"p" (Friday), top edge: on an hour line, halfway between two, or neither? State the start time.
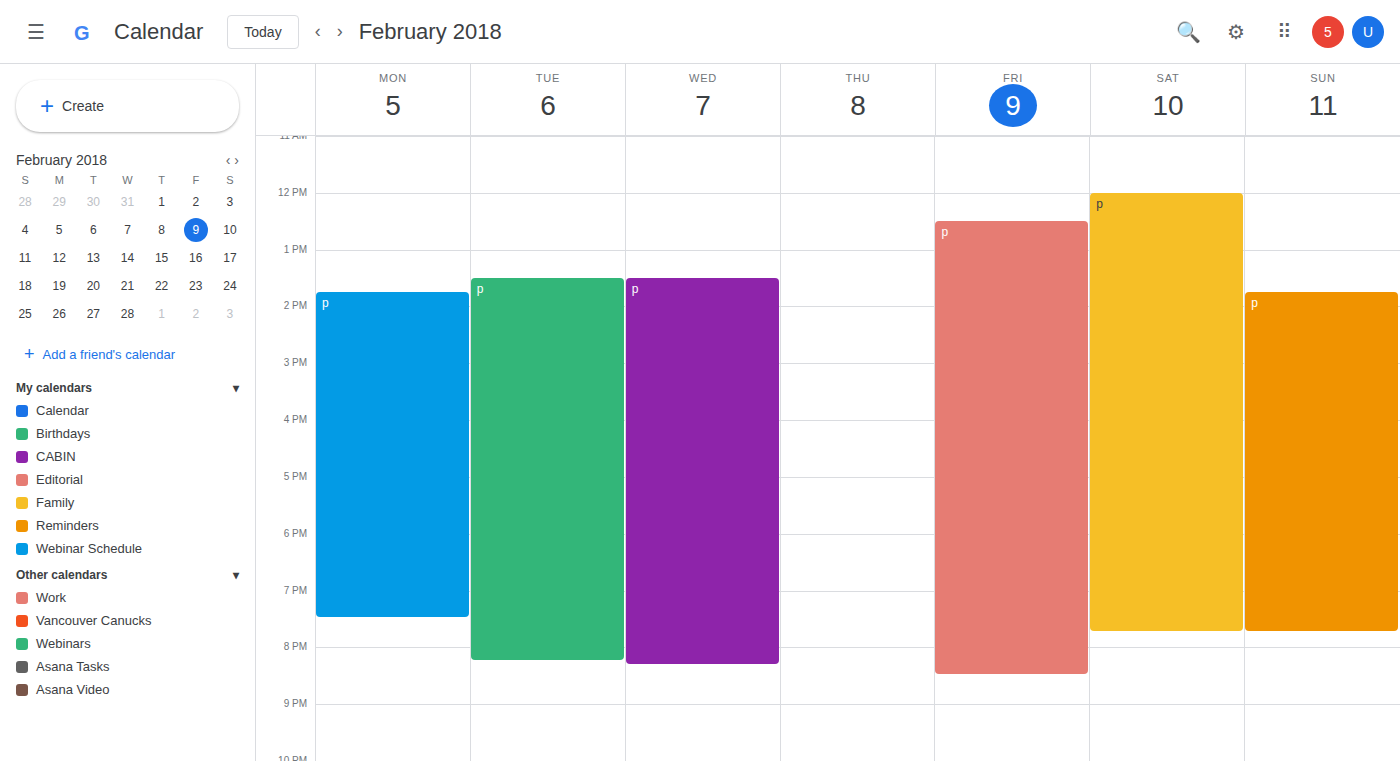
12:30 PM -- halfway between the 12 PM and 1 PM lines.